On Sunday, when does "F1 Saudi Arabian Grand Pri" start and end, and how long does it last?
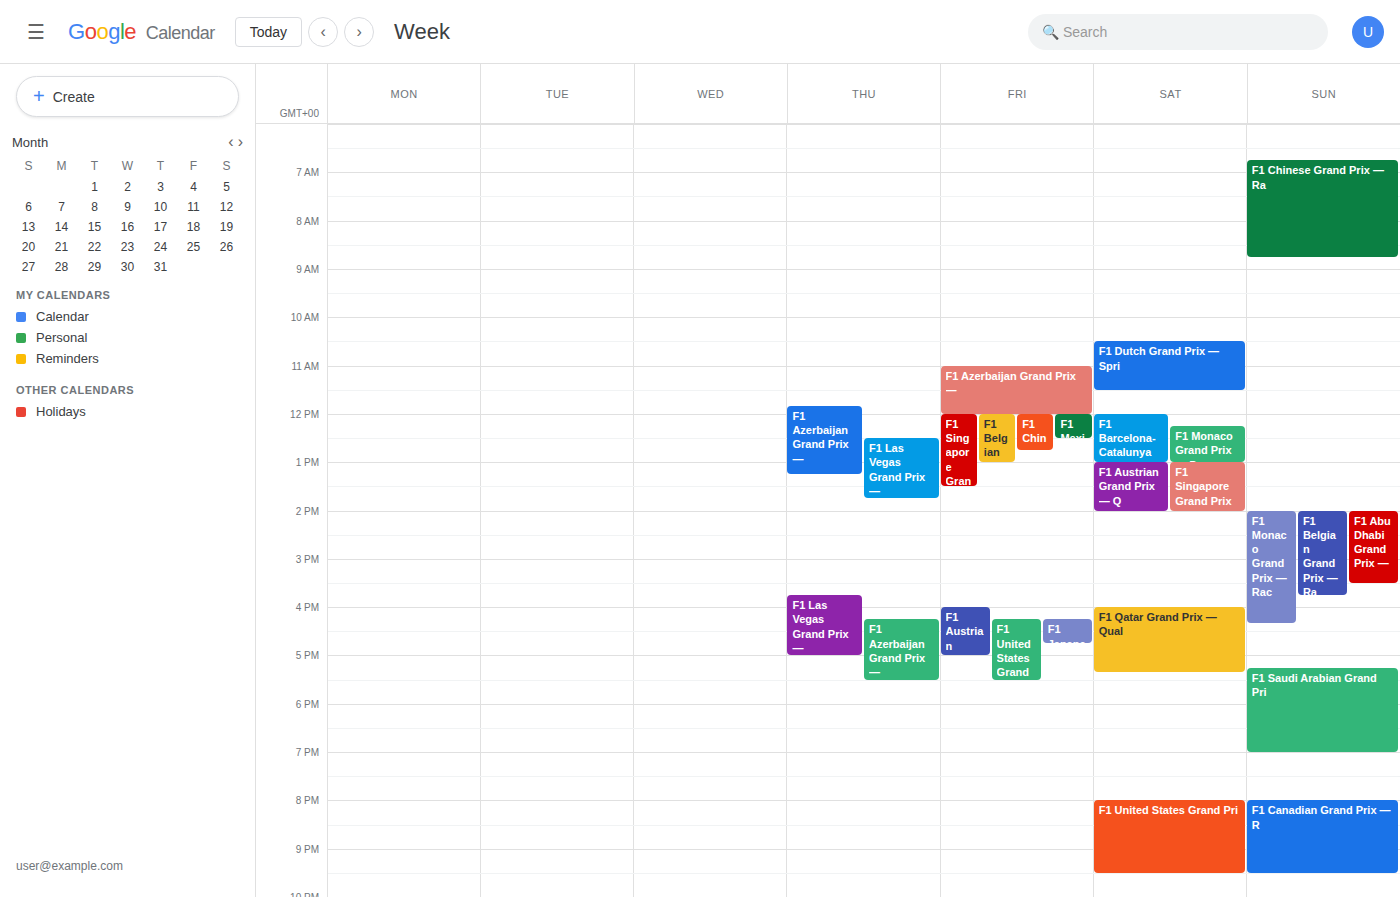
5:15 PM to 7:00 PM, 1 hour 45 minutes